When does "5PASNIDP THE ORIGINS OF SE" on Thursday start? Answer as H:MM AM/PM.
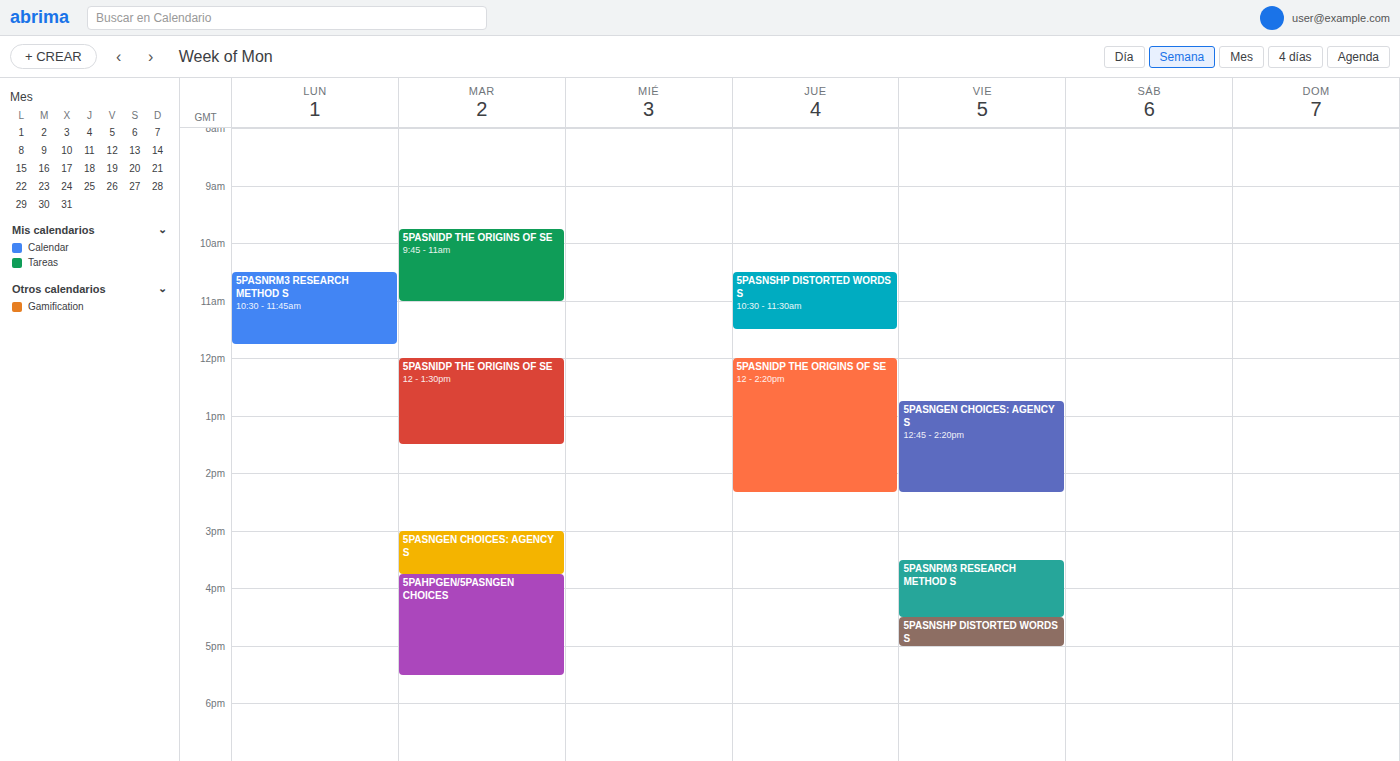
12:00 PM